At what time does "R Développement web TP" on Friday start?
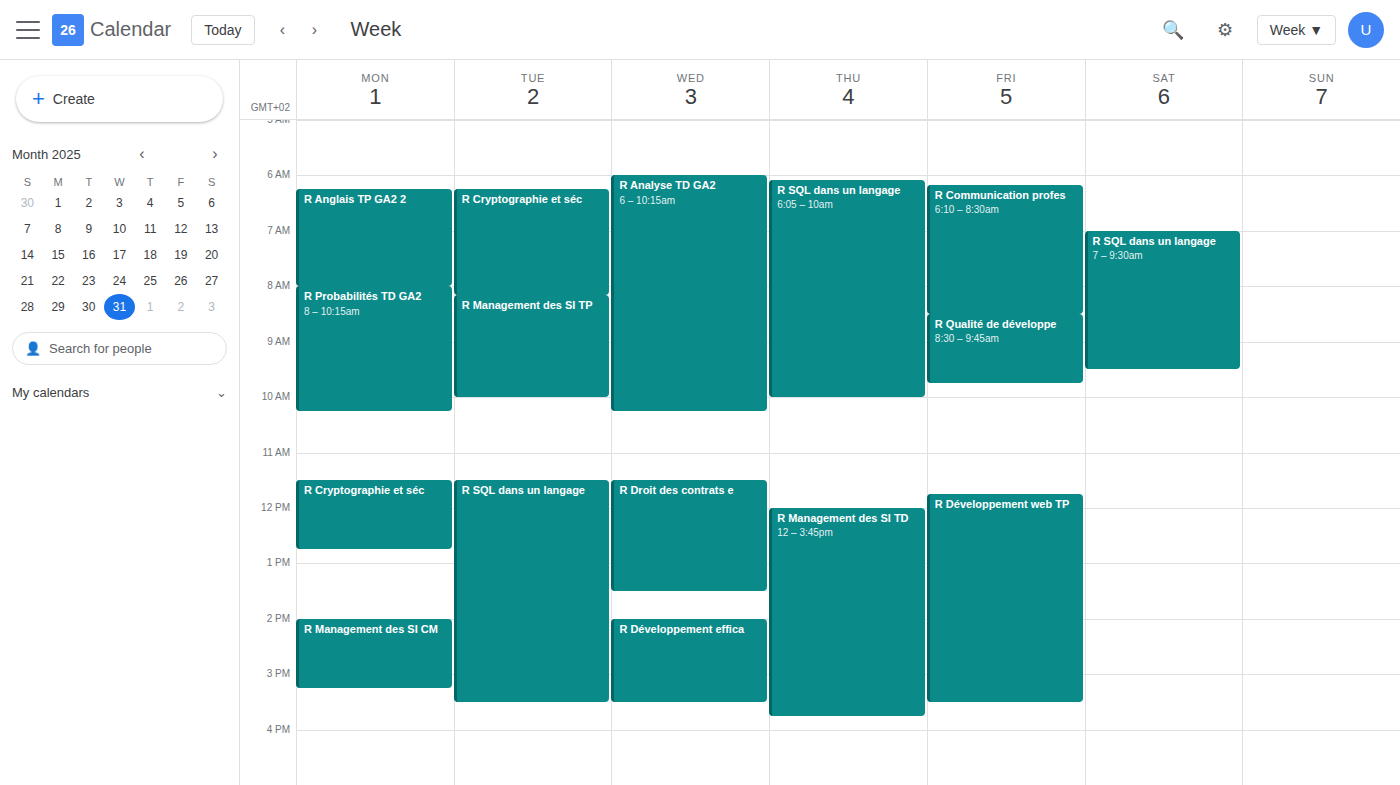
11:45 AM